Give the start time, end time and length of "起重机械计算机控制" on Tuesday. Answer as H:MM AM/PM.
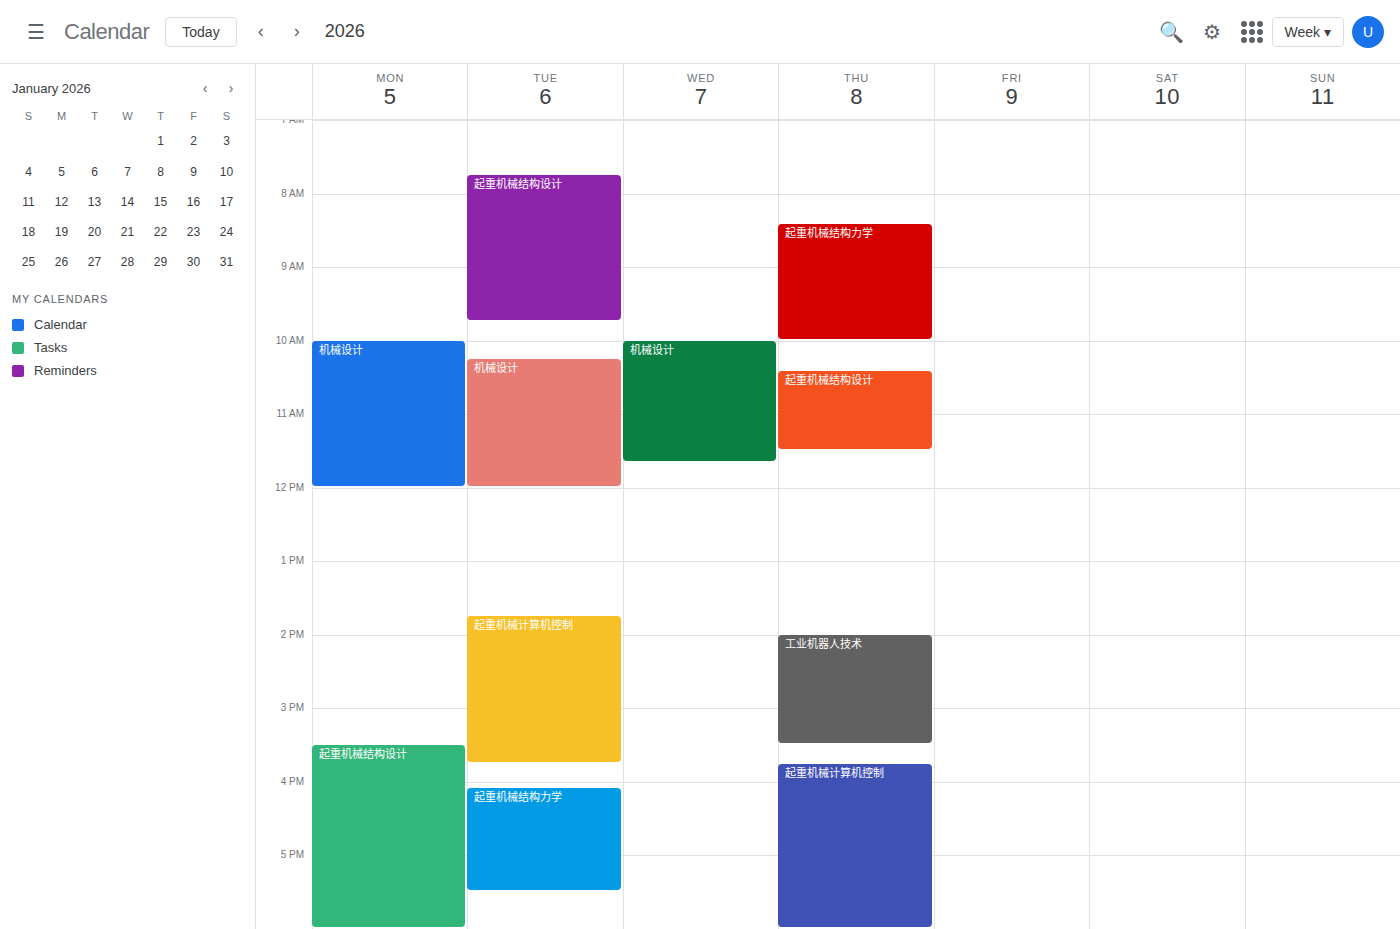
1:45 PM to 3:45 PM, 2 hours